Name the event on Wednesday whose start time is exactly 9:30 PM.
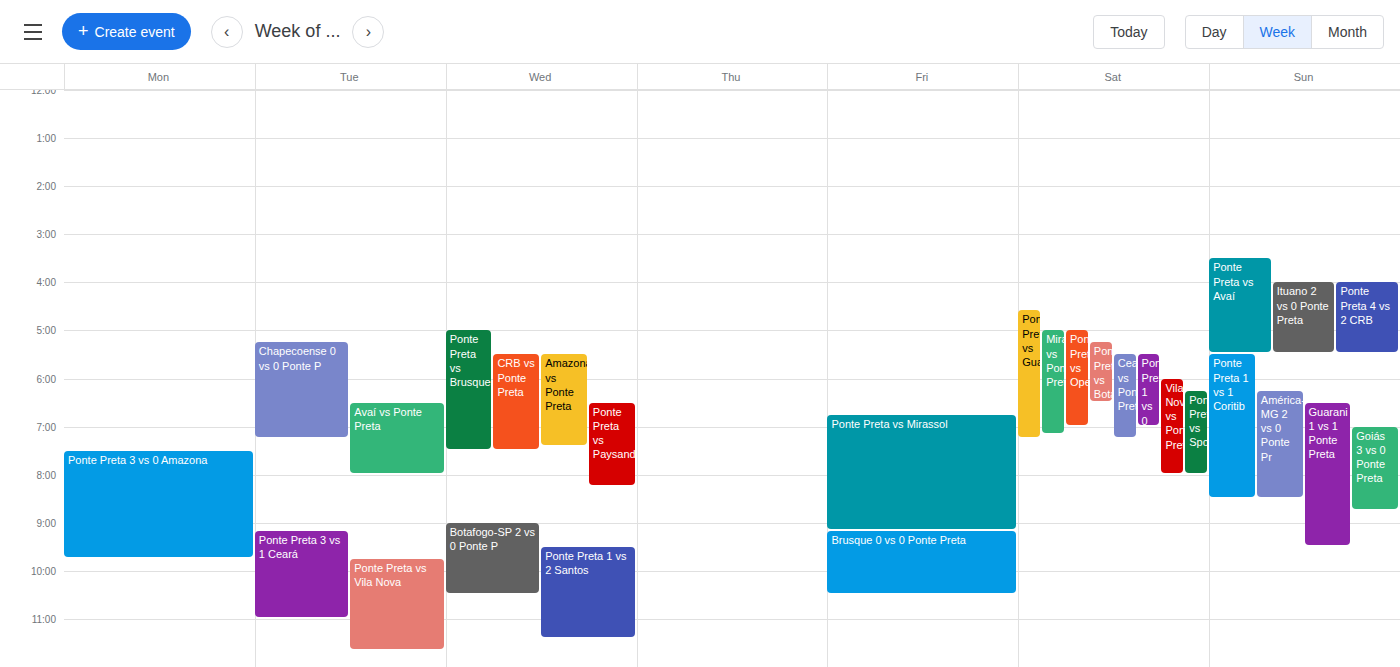
"Ponte Preta 1 vs 2 Santos"